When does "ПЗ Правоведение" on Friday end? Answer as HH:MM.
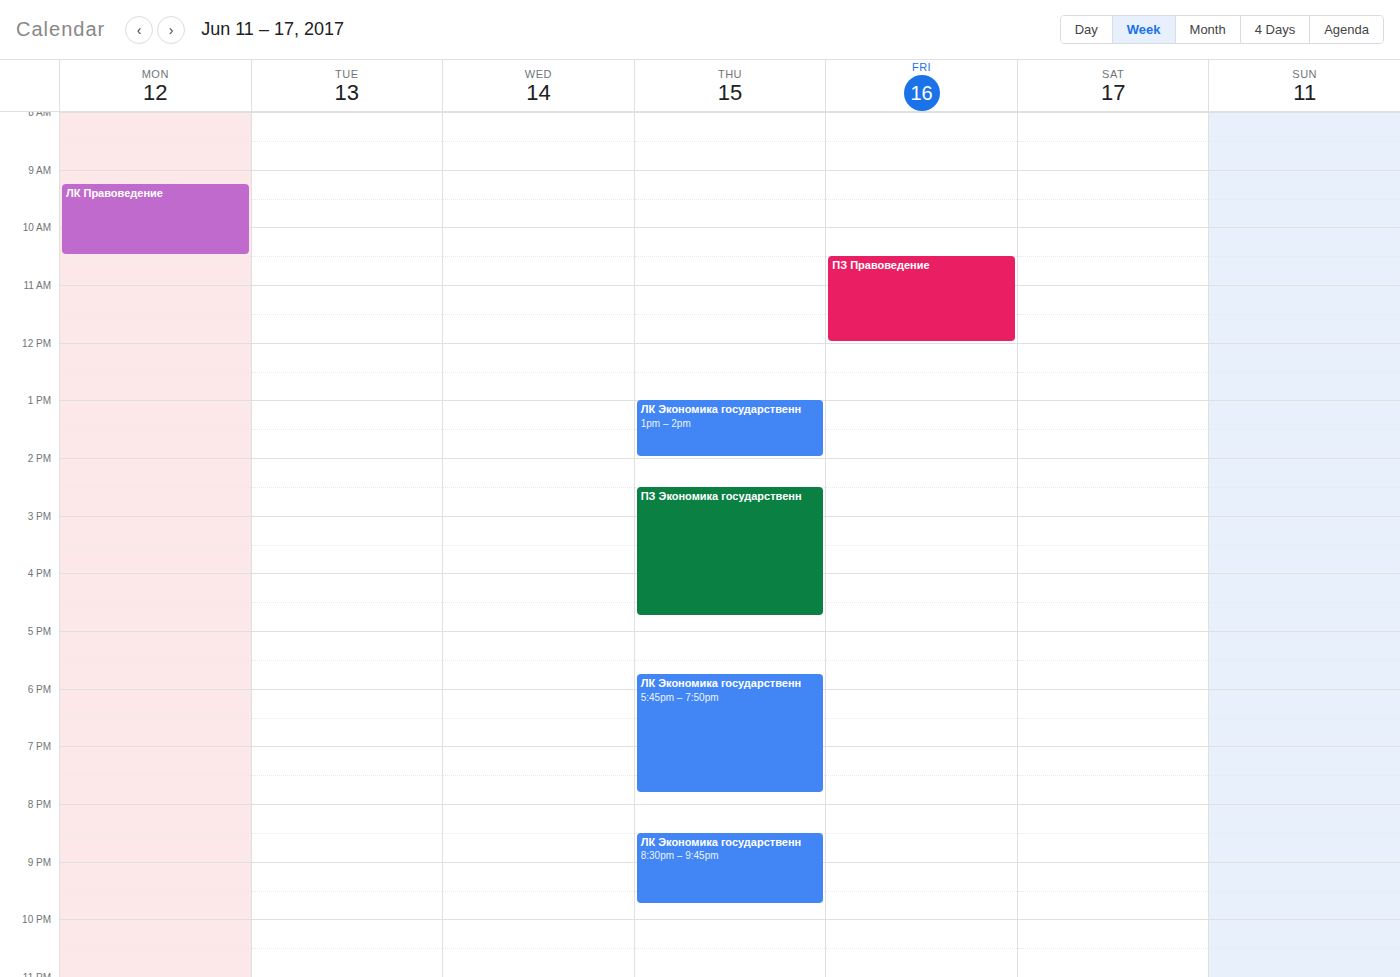
12:00